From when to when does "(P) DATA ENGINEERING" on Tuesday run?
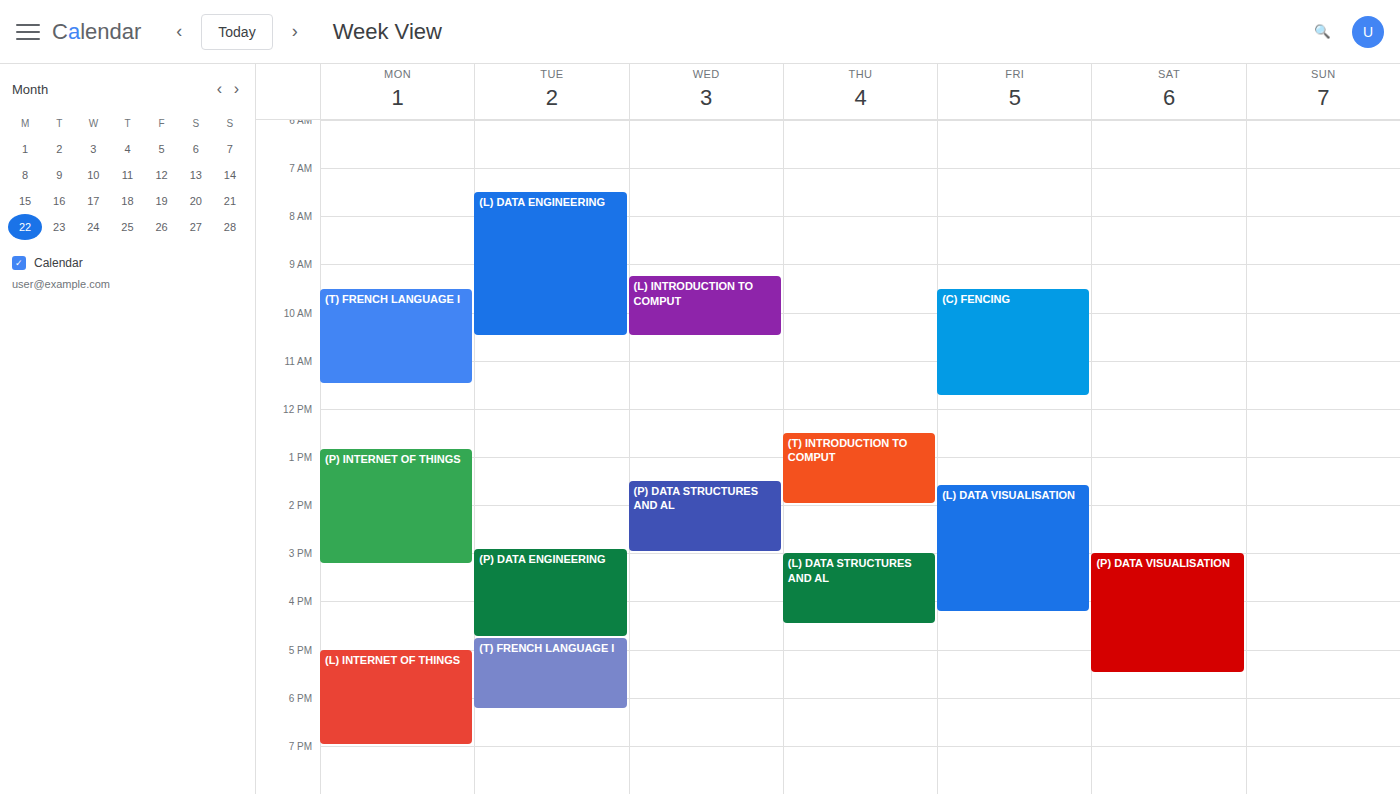
2:55 PM to 4:45 PM